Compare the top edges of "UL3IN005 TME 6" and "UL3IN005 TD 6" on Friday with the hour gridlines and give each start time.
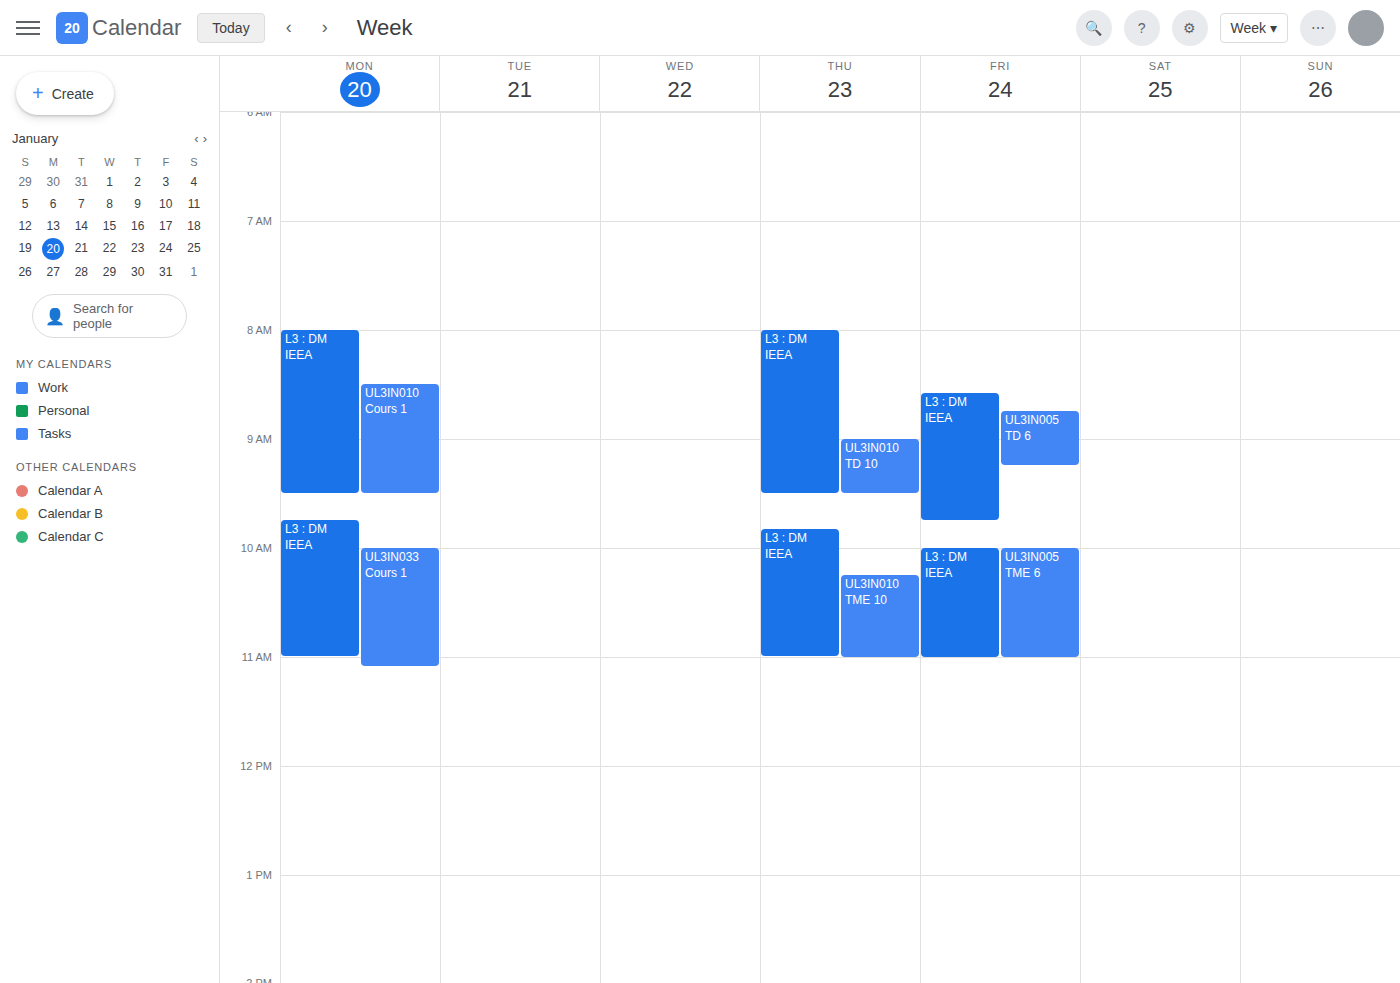
"UL3IN005 TME 6": 10:00 AM, exactly on the 10 AM line. "UL3IN005 TD 6": 8:45 AM, neither: three quarters of the way from the 8 AM line to the 9 AM line.